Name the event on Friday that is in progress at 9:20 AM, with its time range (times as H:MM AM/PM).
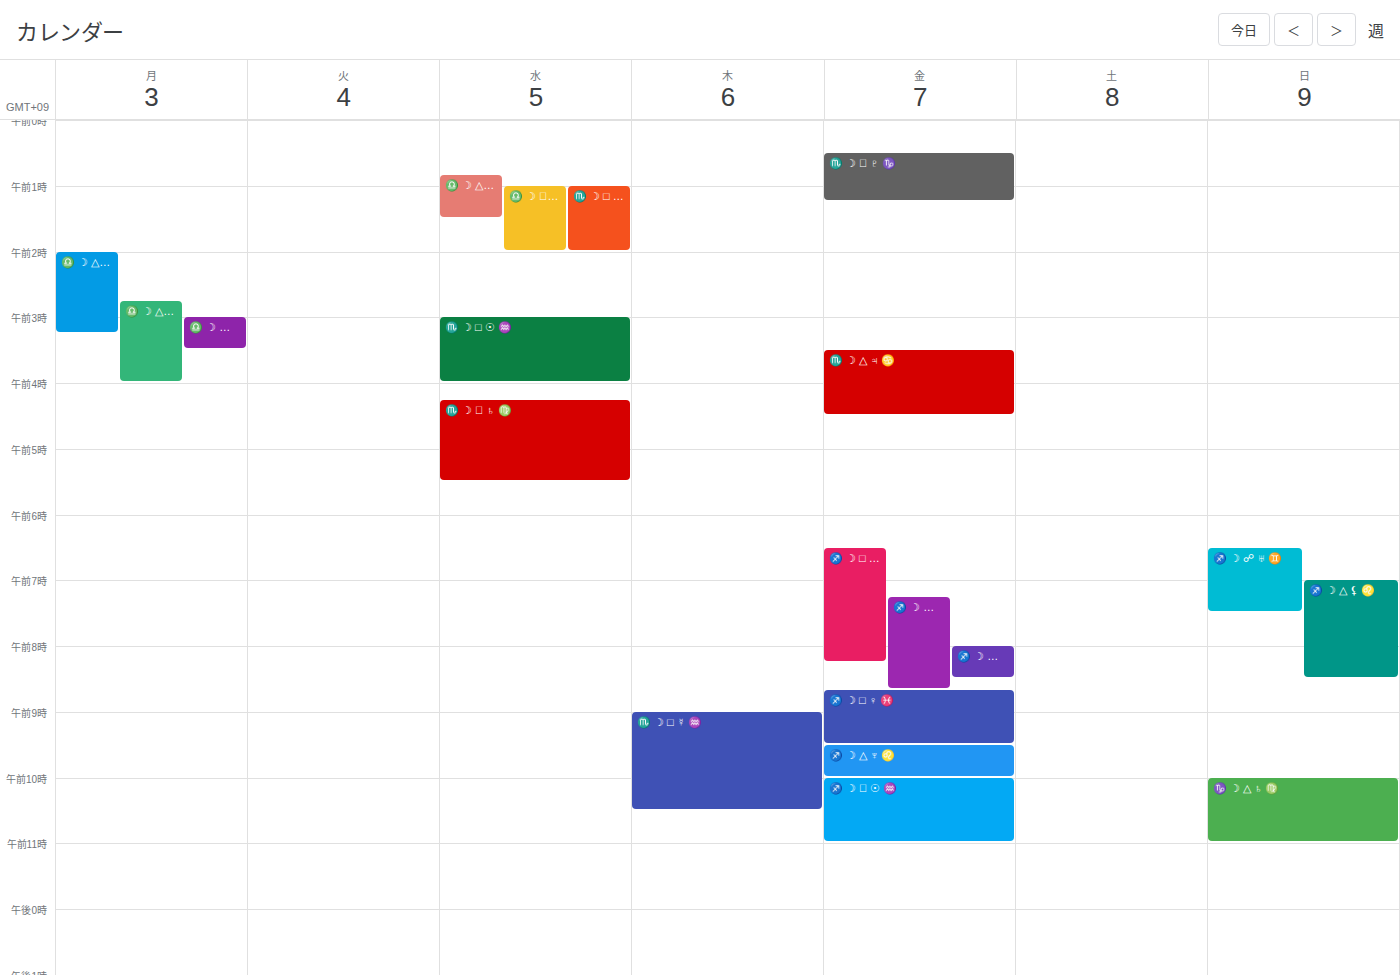
"♐️ ☽ □ ♀ ♓️", 8:40 AM to 9:30 AM